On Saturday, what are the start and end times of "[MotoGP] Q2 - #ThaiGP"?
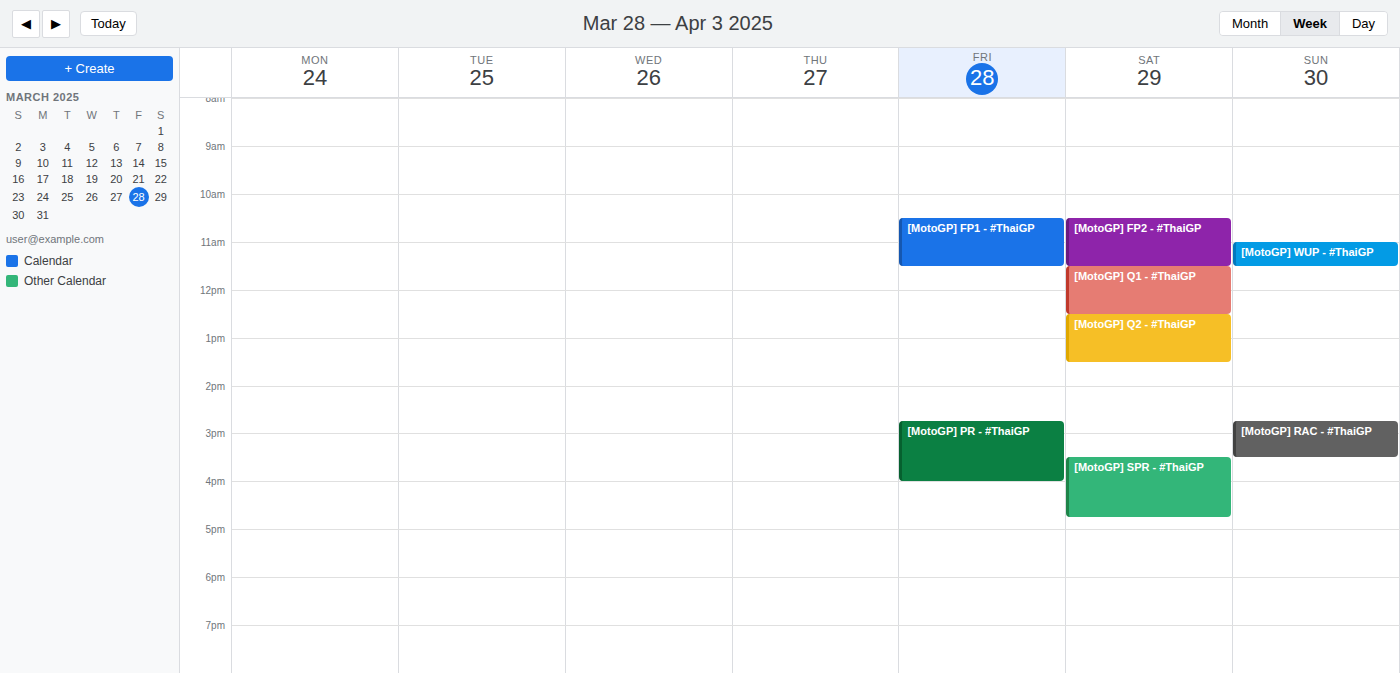
12:30 PM to 1:30 PM